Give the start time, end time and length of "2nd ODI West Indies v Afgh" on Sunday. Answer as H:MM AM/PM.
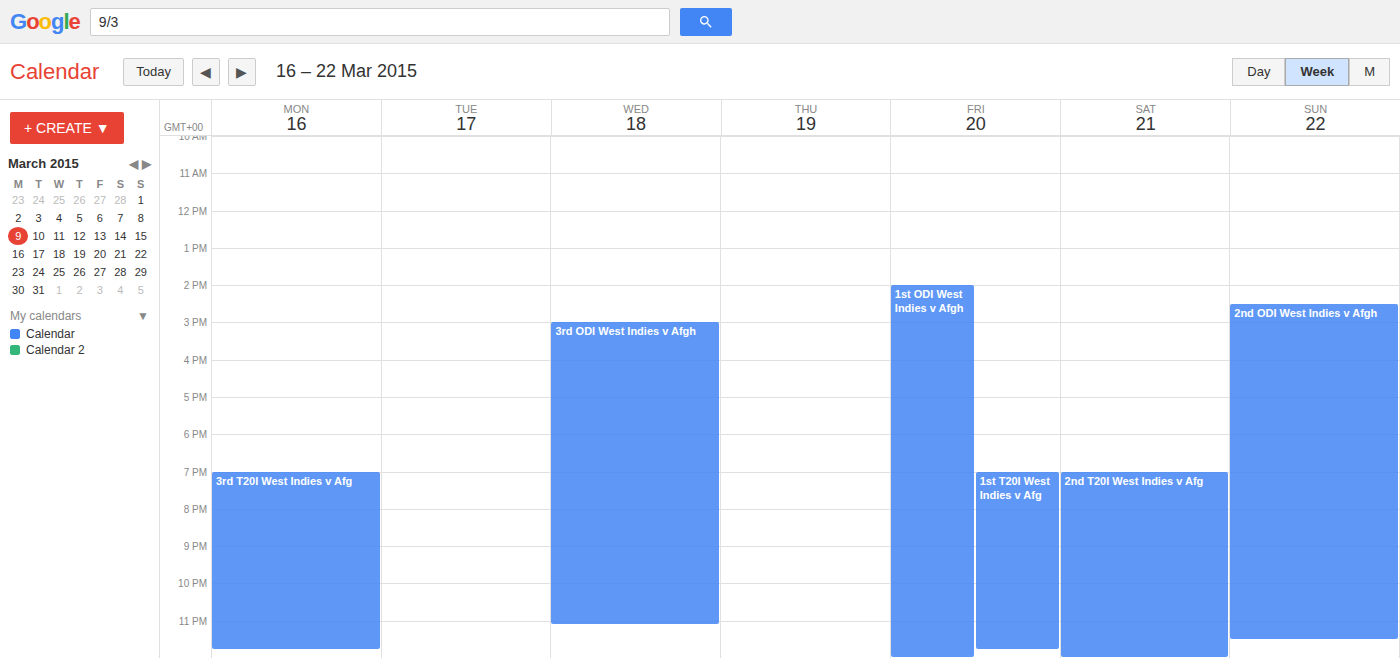
2:30 PM to 11:30 PM, 9 hours